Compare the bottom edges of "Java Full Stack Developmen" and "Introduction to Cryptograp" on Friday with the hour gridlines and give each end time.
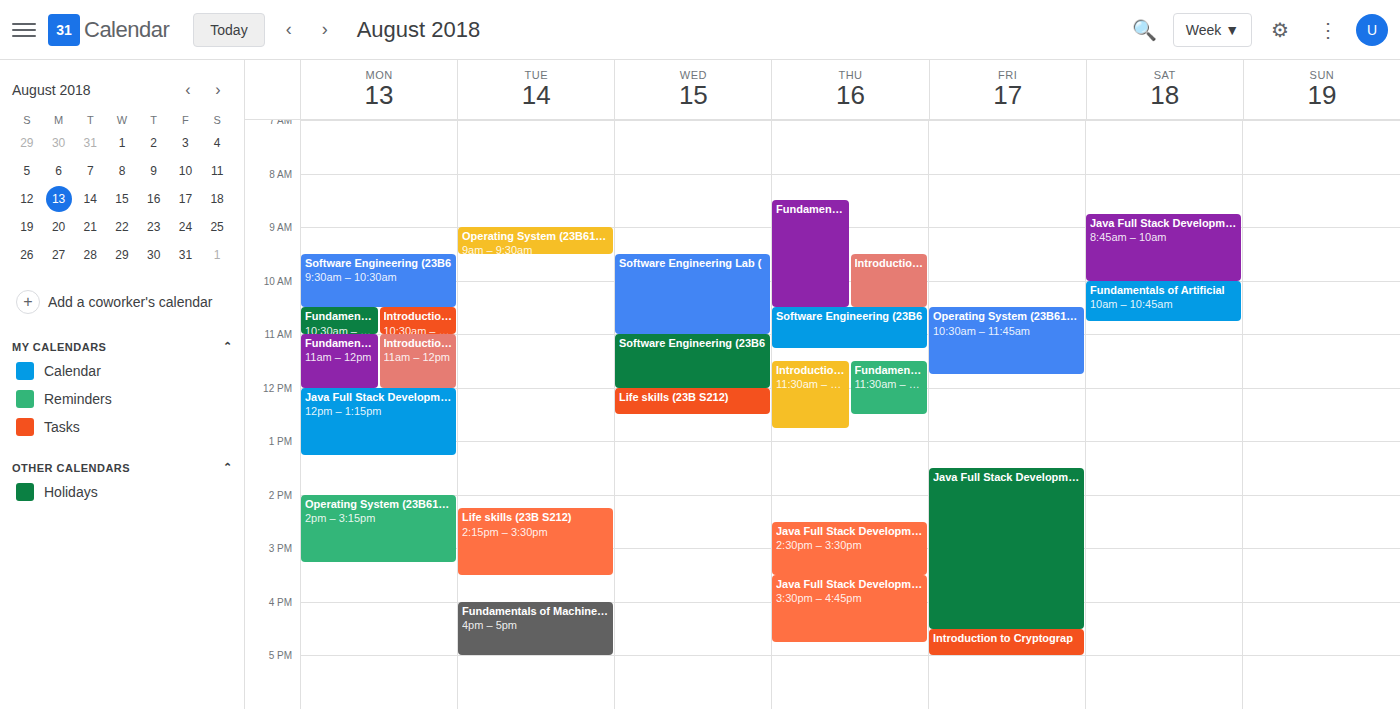
"Java Full Stack Developmen": 4:30 PM, halfway between the 4 PM and 5 PM lines. "Introduction to Cryptograp": 5:00 PM, exactly on the 5 PM line.